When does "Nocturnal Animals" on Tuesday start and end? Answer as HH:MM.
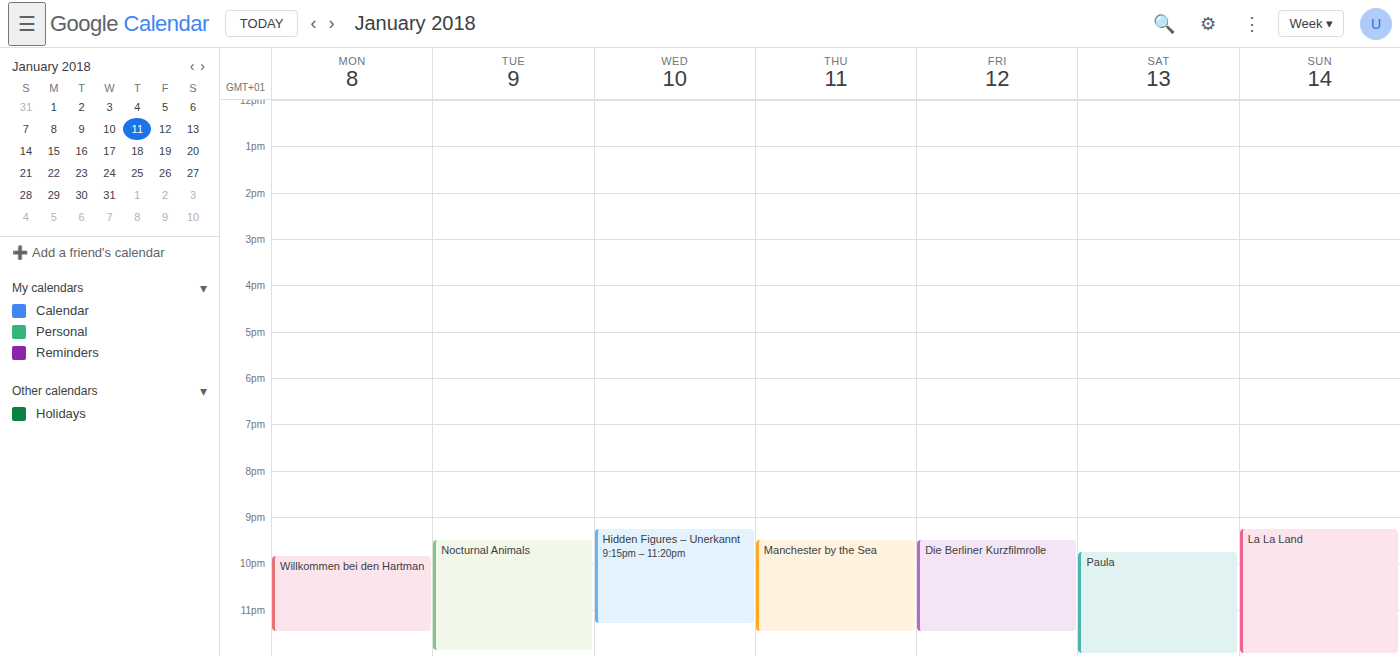
21:30 to 23:55